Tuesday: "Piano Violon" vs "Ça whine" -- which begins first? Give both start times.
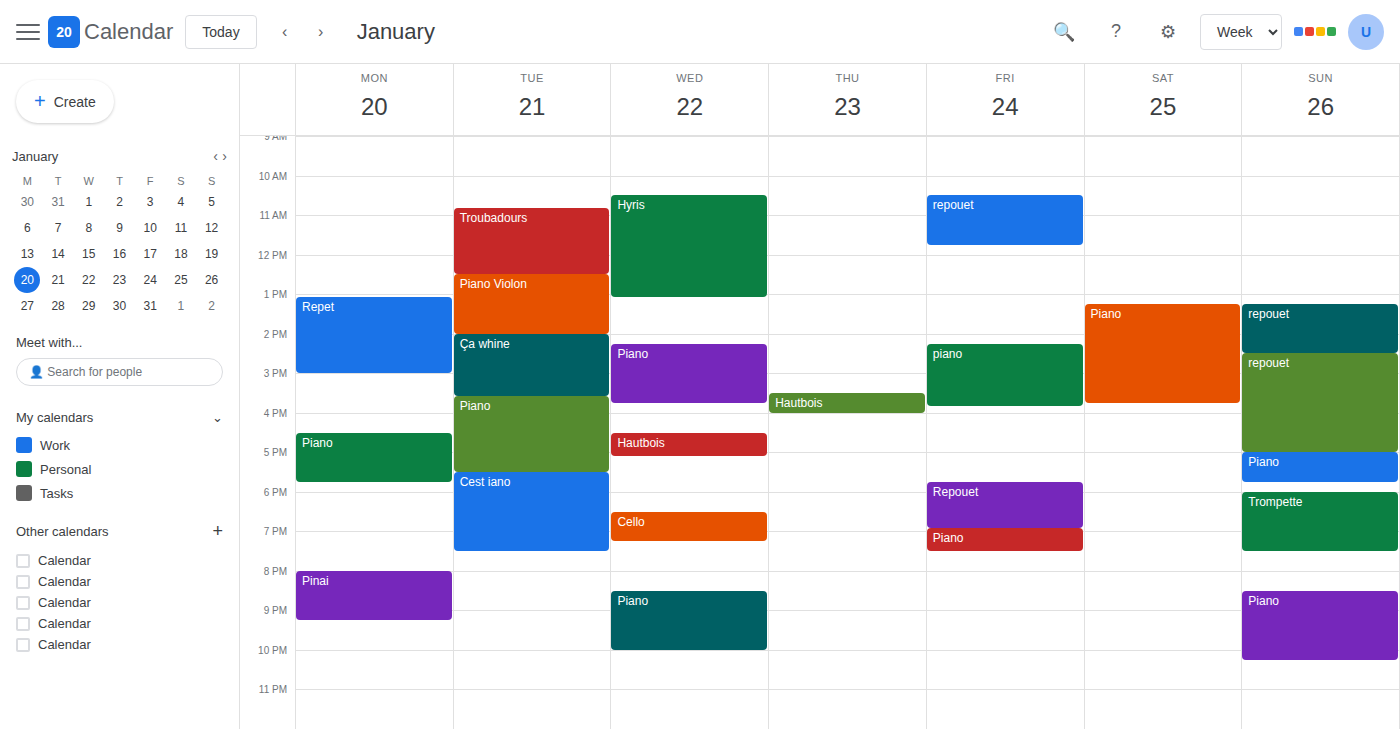
"Piano Violon" 12:30 PM; "Ça whine" 2:00 PM.